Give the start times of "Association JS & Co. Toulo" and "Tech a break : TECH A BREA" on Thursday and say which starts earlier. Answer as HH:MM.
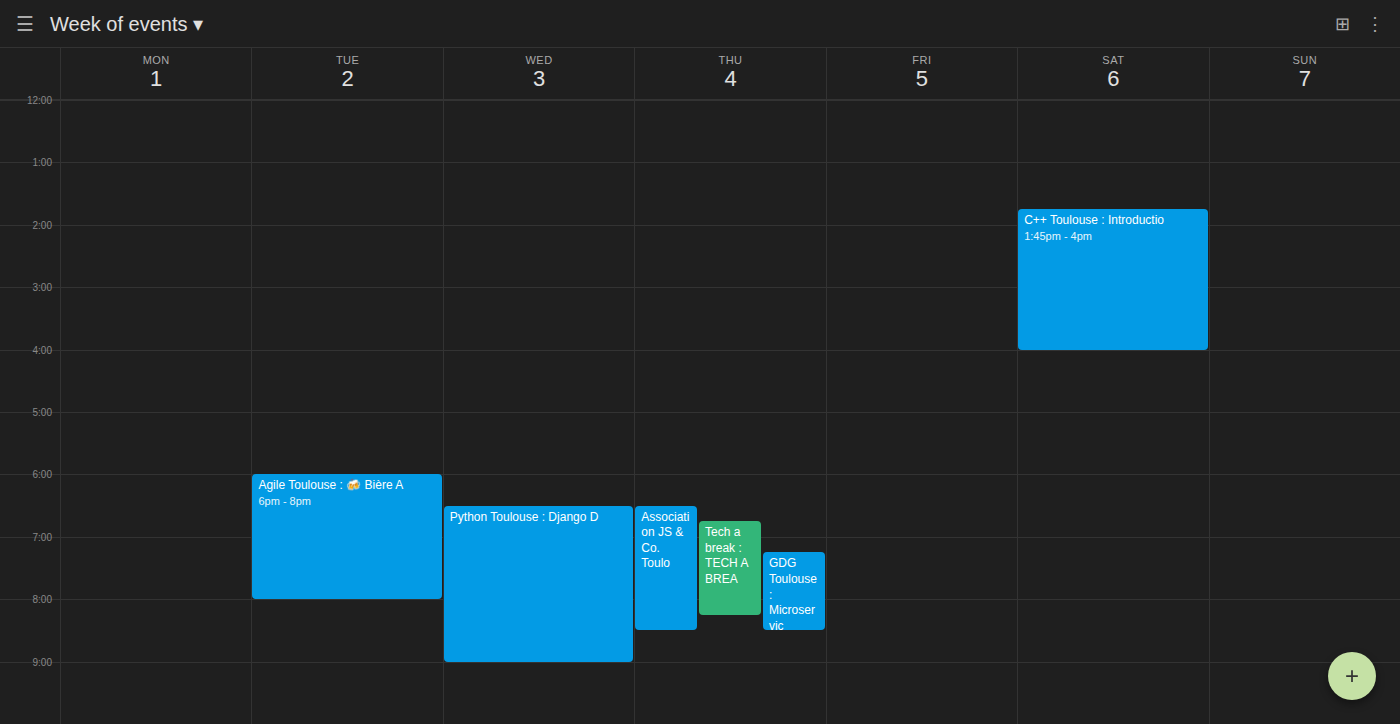
"Association JS & Co. Toulo" 18:30; "Tech a break : TECH A BREA" 18:45.